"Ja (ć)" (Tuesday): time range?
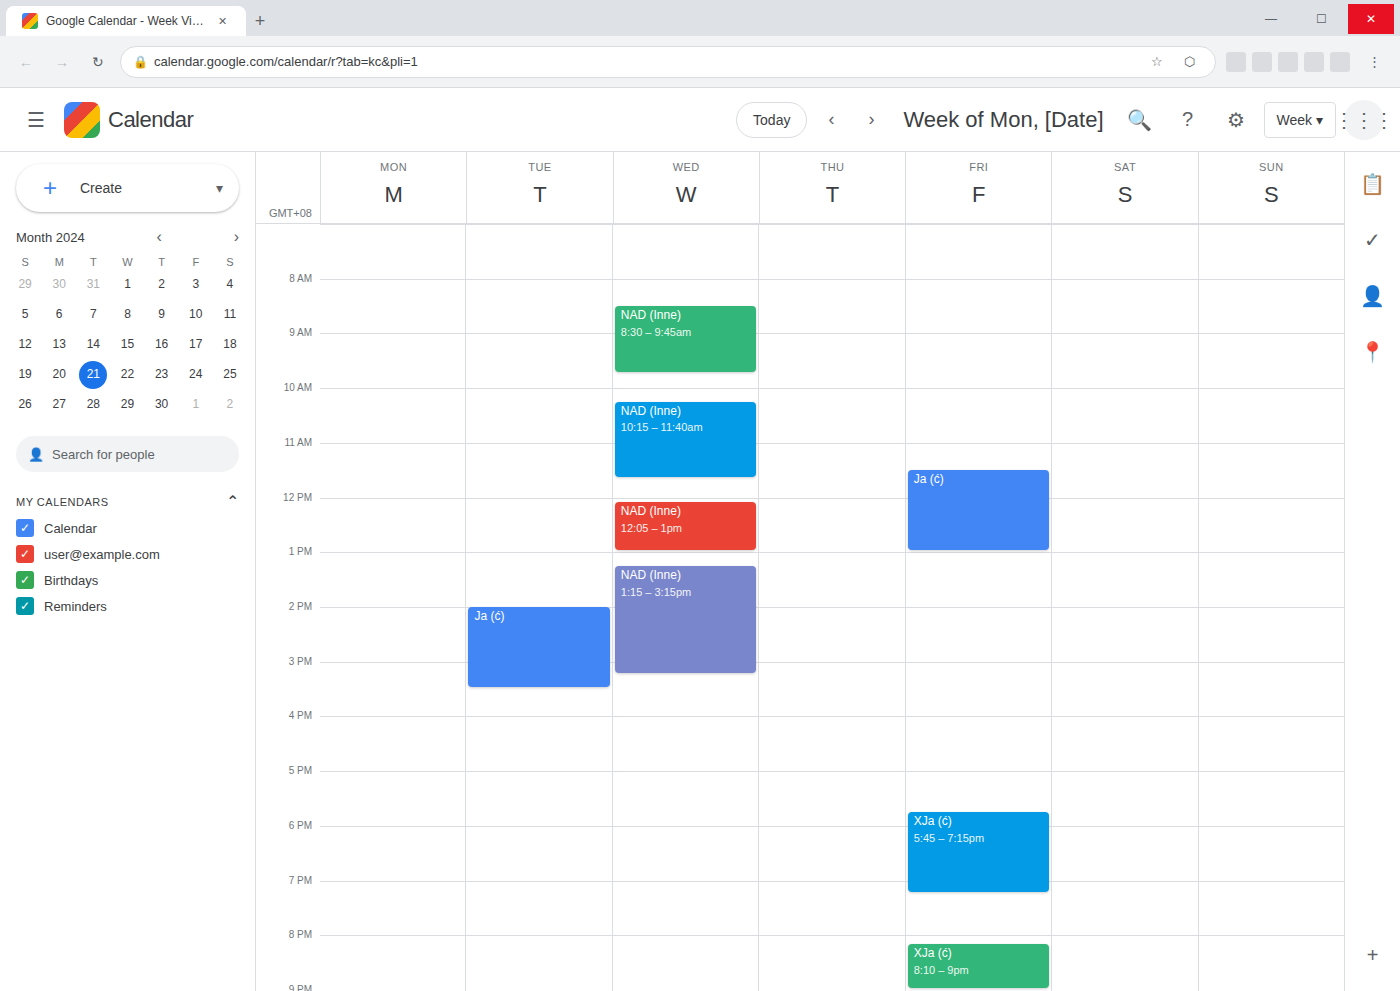
2:00 PM to 3:30 PM